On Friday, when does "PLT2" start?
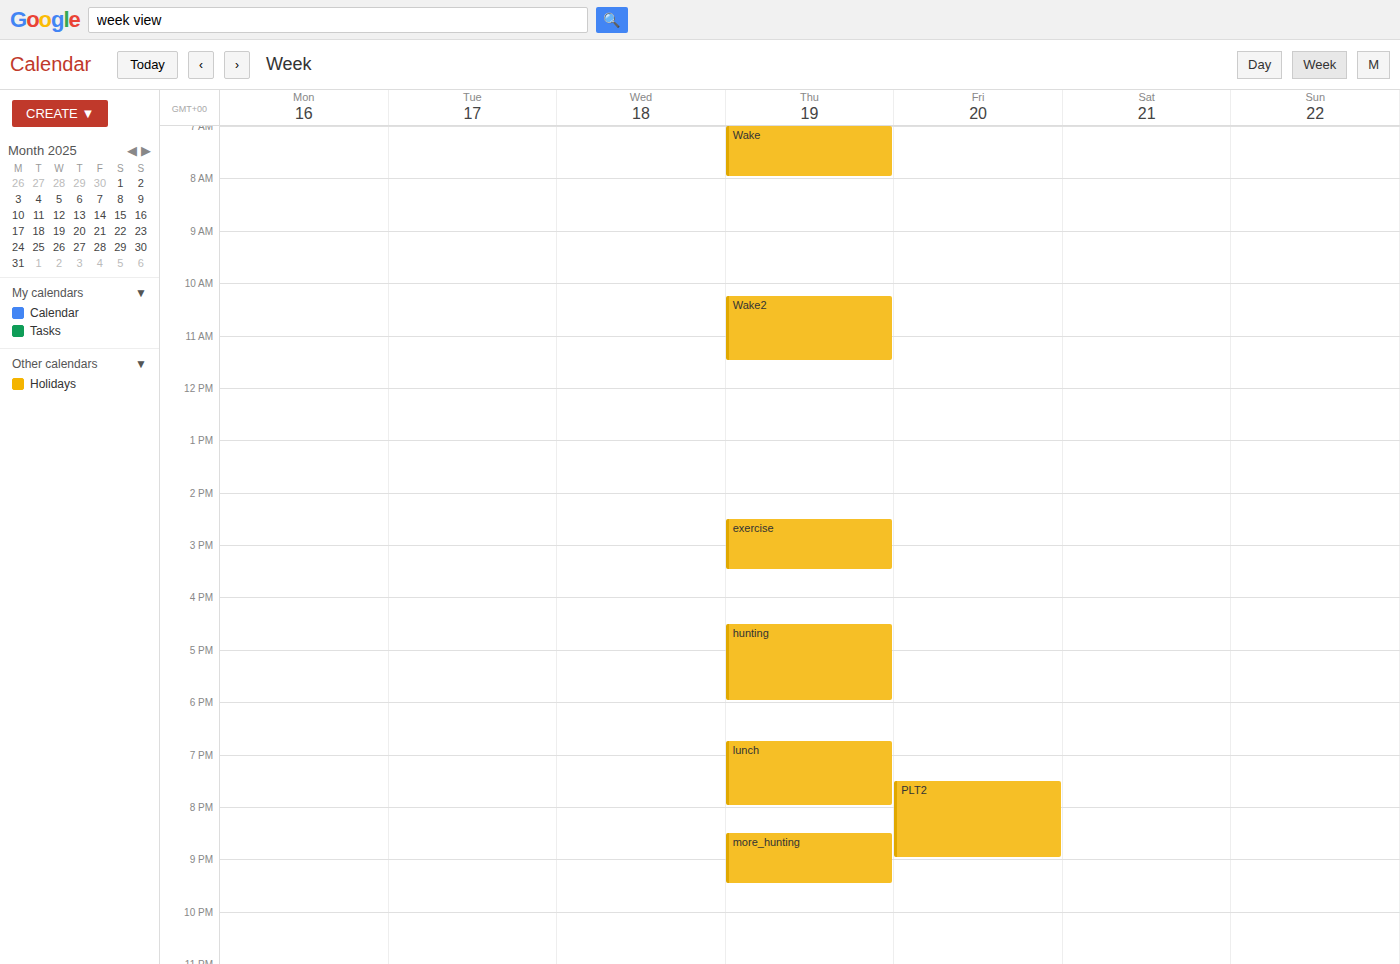
7:30 PM